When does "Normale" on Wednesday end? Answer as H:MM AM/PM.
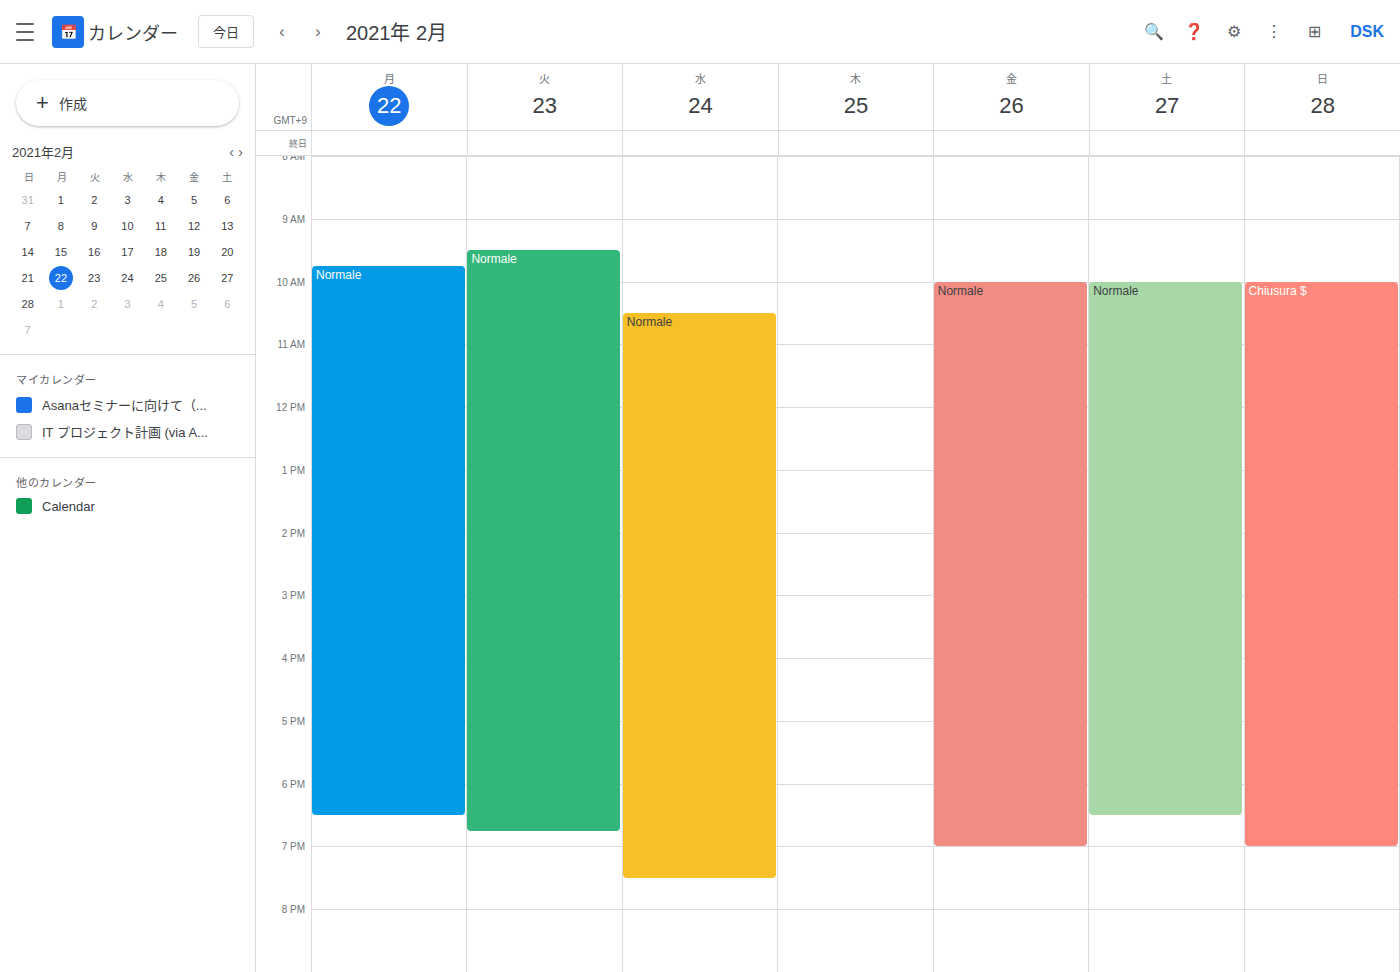
7:30 PM